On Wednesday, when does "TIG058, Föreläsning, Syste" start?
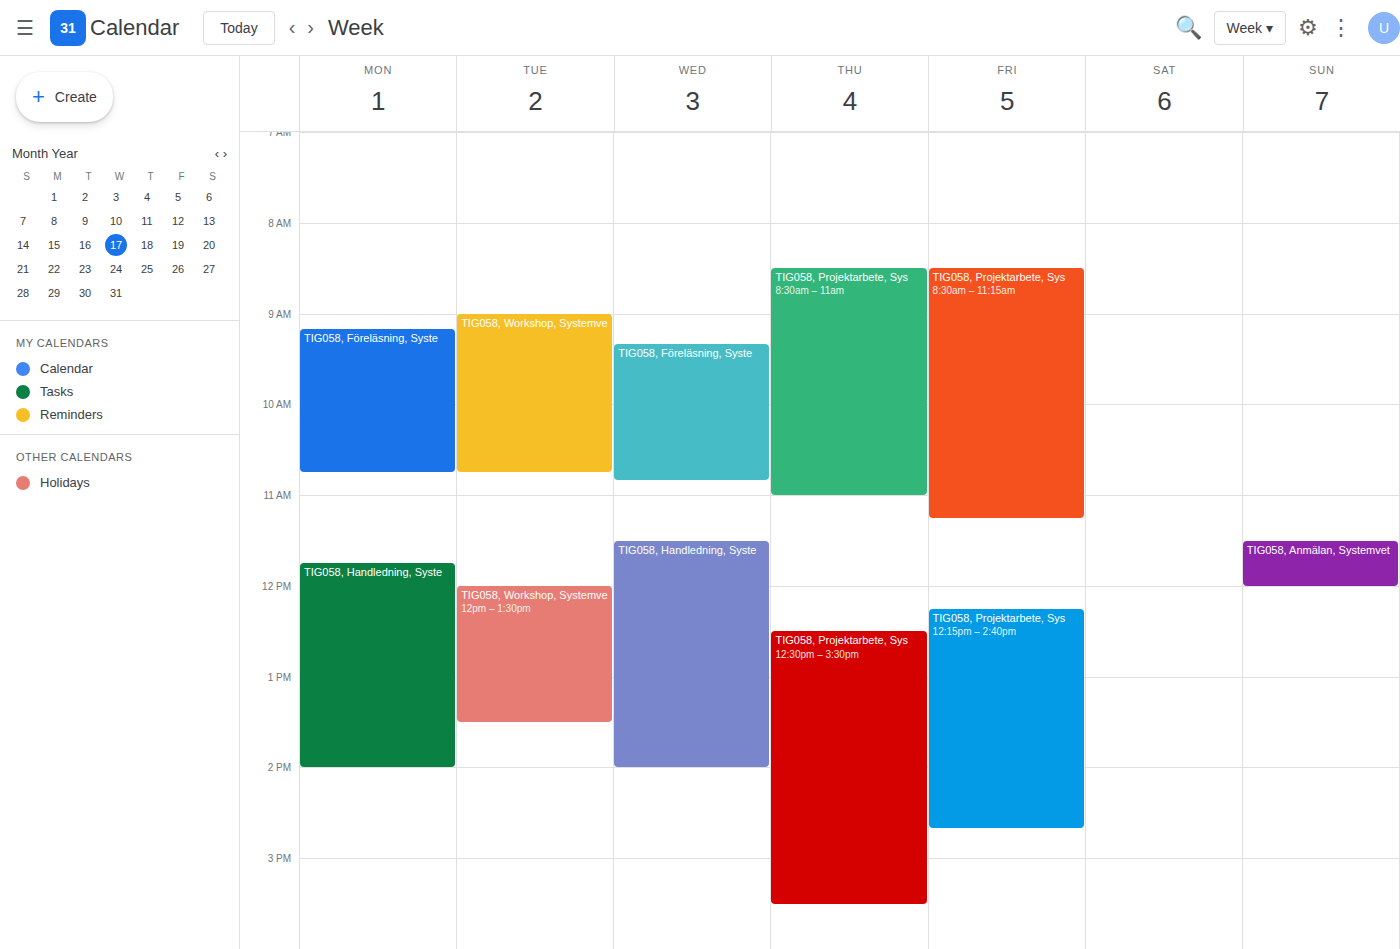
9:20 AM